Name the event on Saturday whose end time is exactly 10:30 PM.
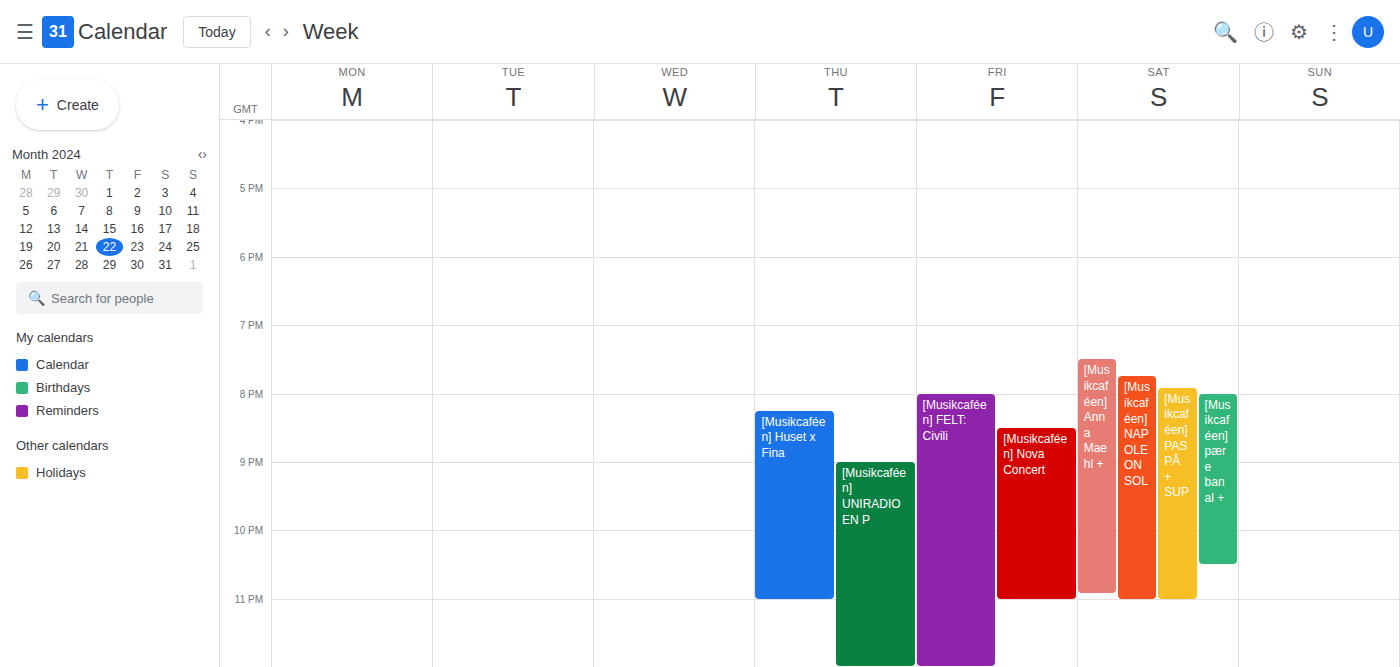
"[Musikcaféen] pære banal +"